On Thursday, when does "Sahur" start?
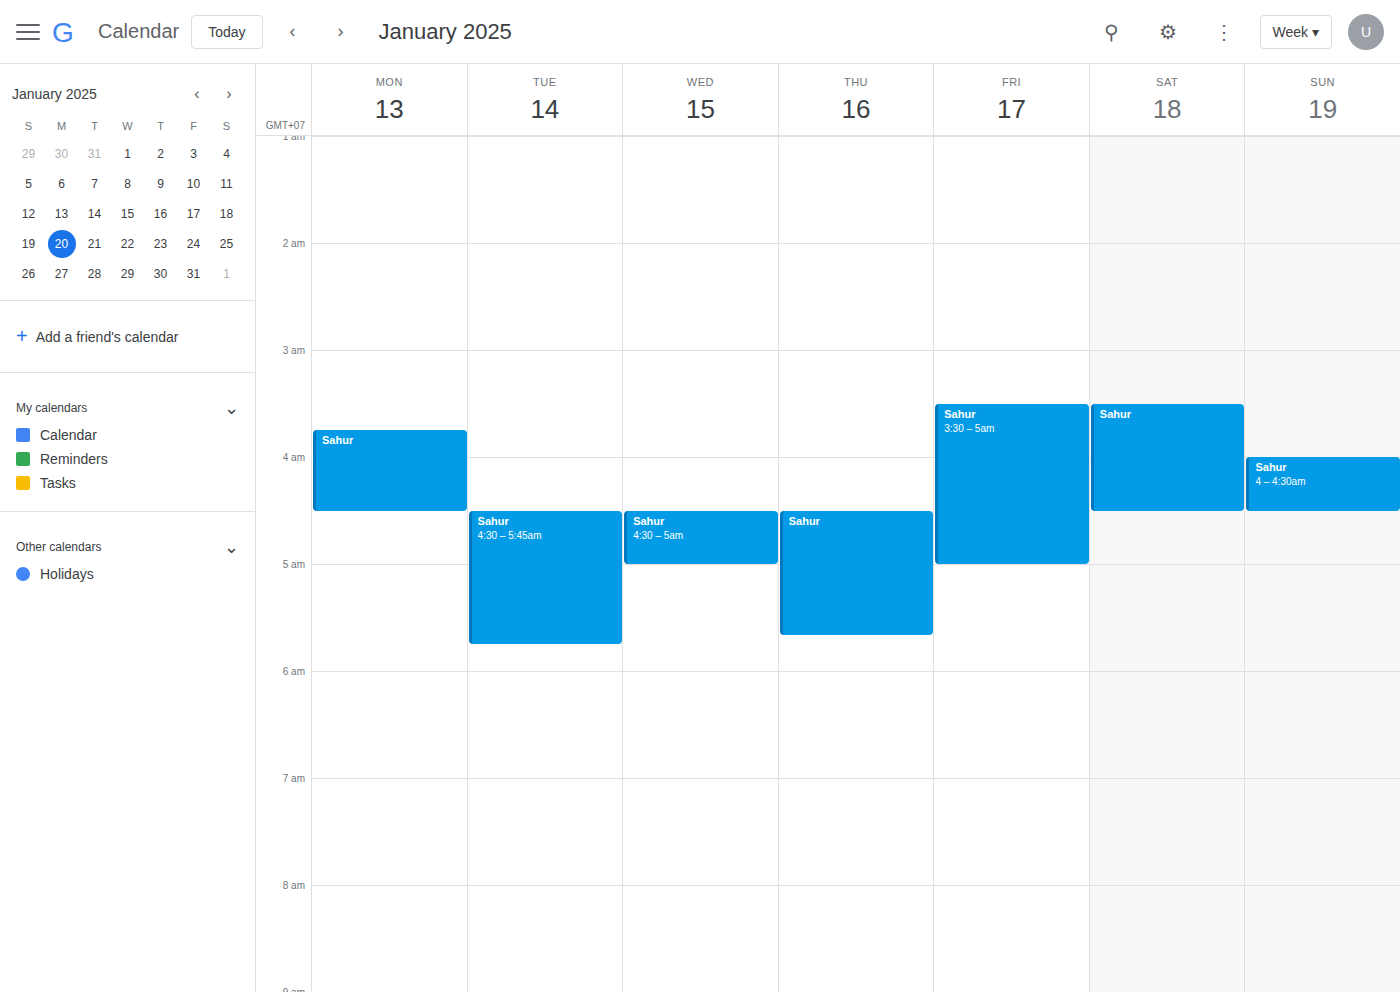
4:30 AM